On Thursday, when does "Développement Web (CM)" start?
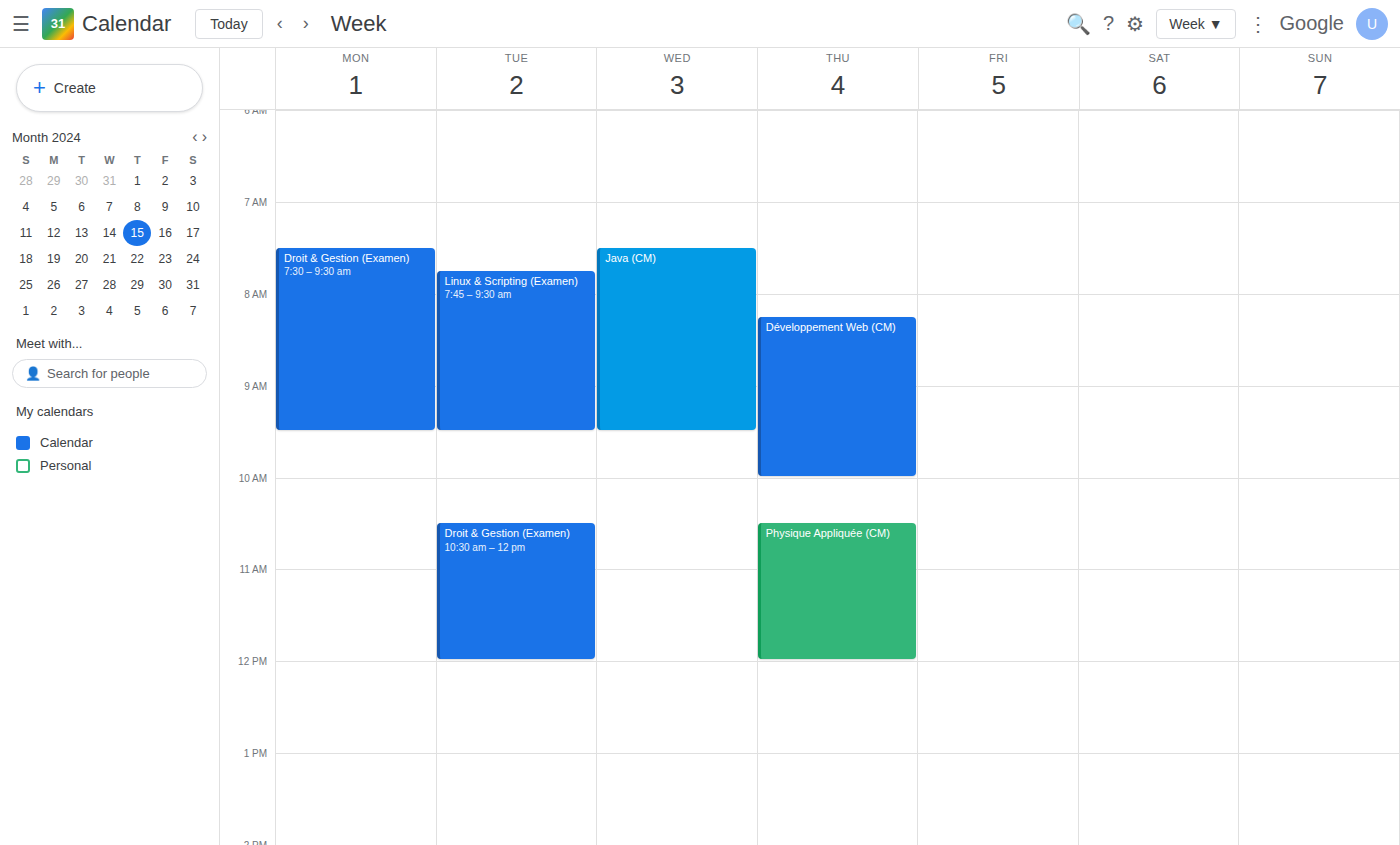
08:15